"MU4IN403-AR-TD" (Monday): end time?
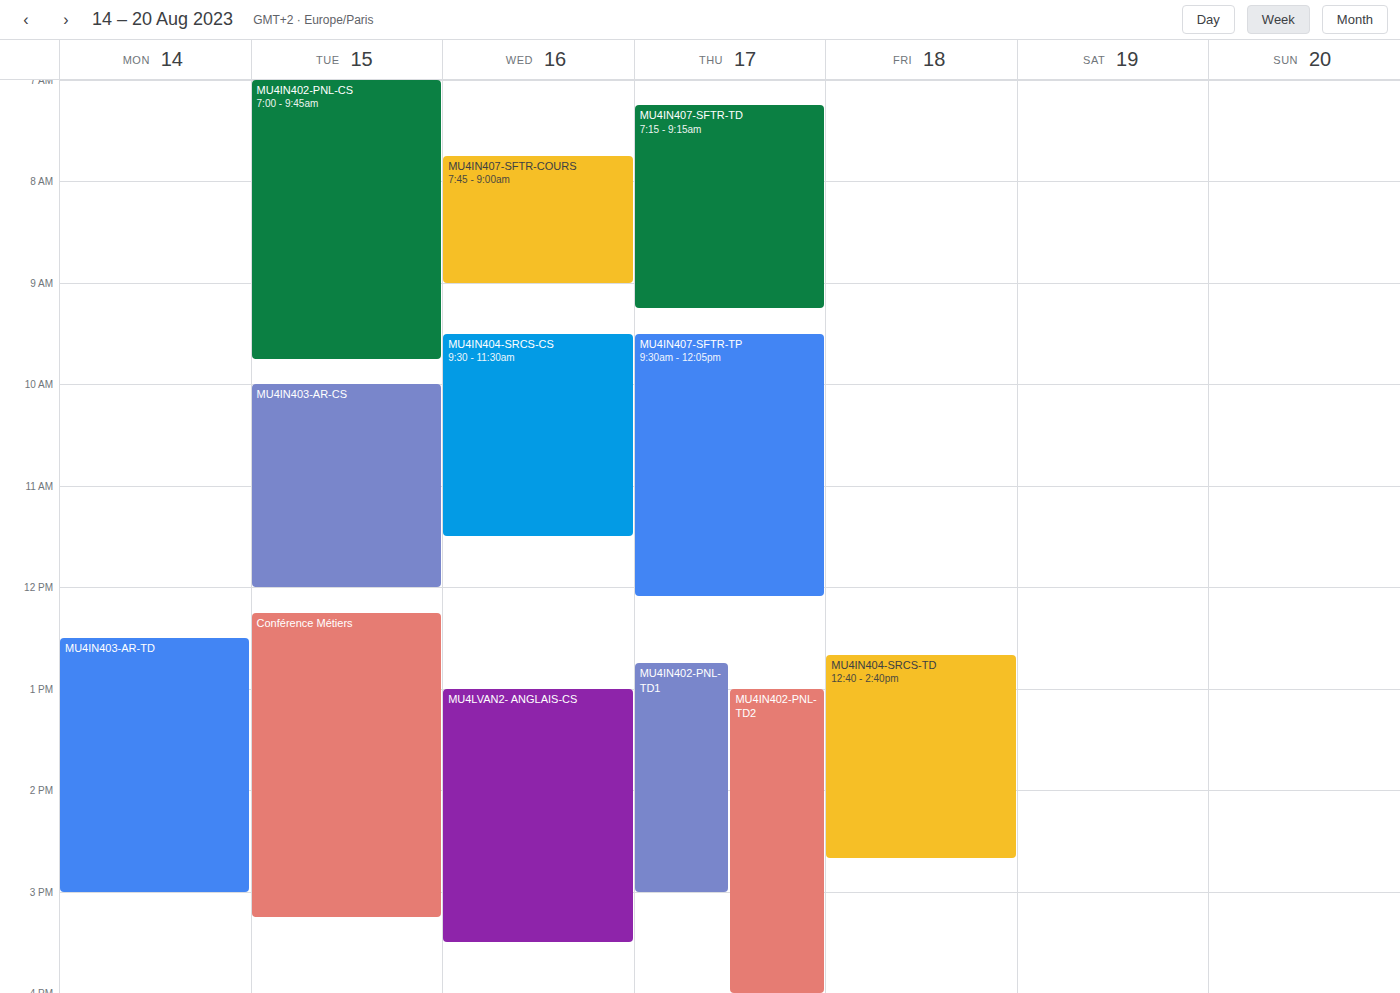
15:00